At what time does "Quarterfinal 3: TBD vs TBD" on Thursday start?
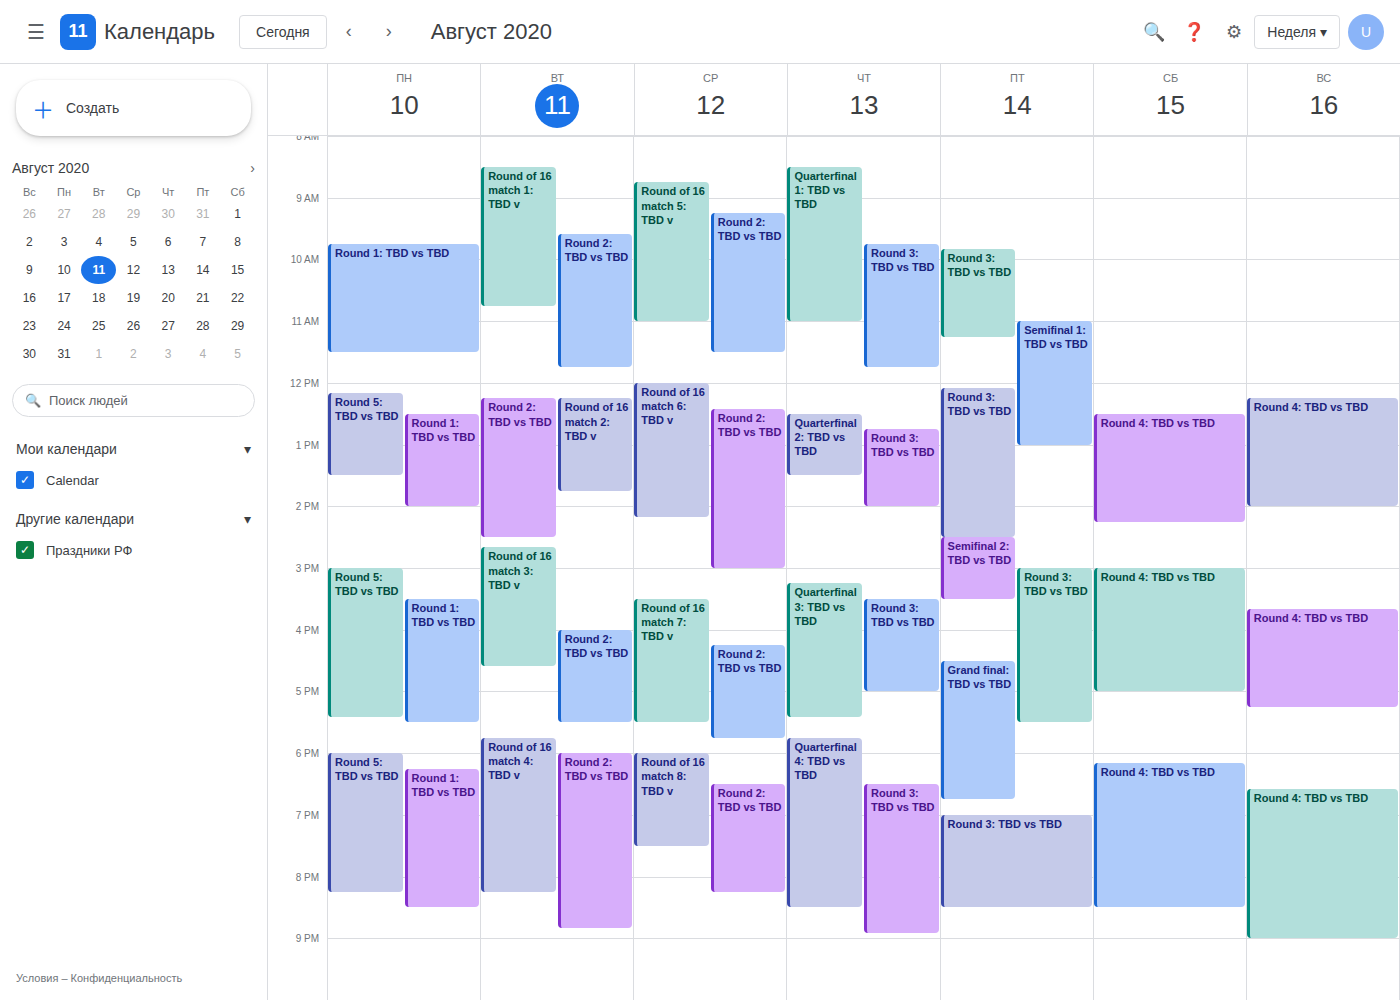
3:15 PM